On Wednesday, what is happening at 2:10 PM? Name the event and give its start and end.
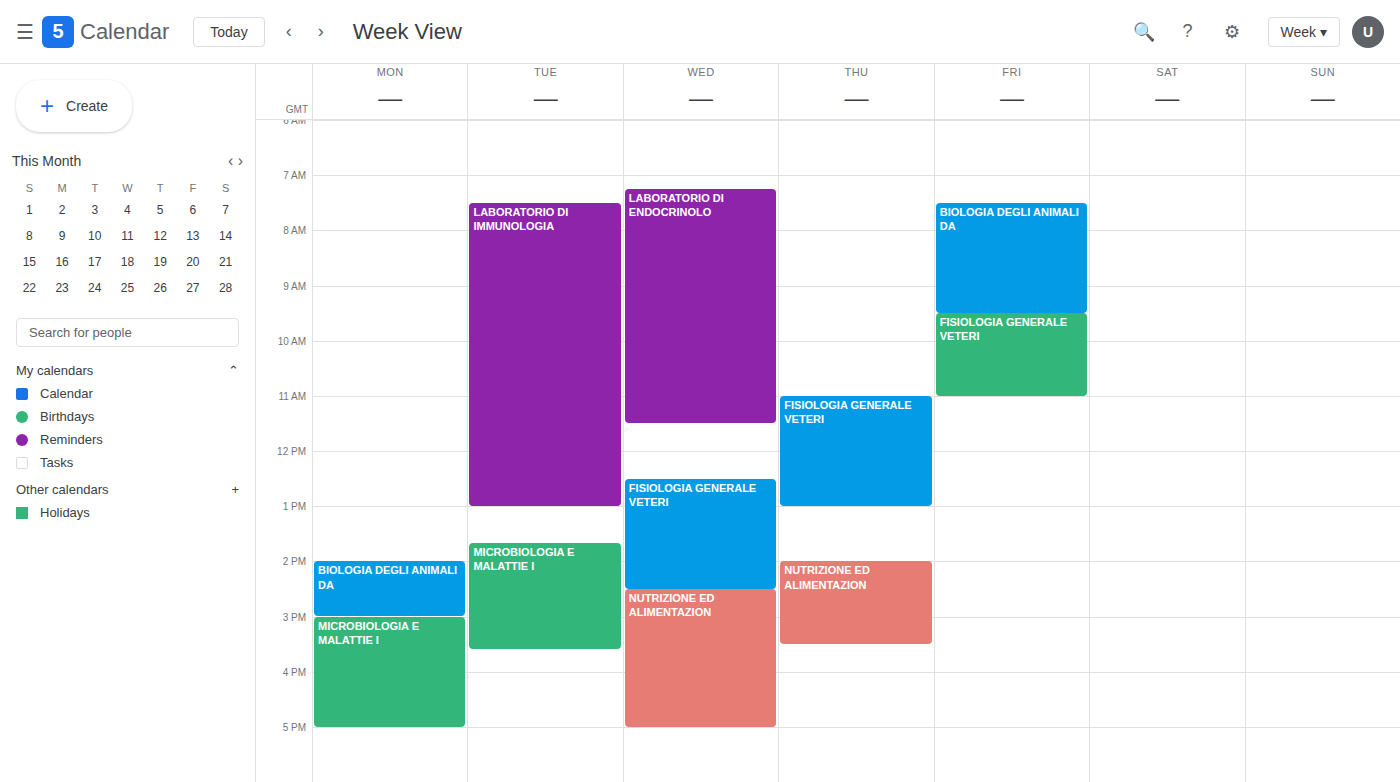
"FISIOLOGIA GENERALE VETERI", 12:30 PM to 2:30 PM